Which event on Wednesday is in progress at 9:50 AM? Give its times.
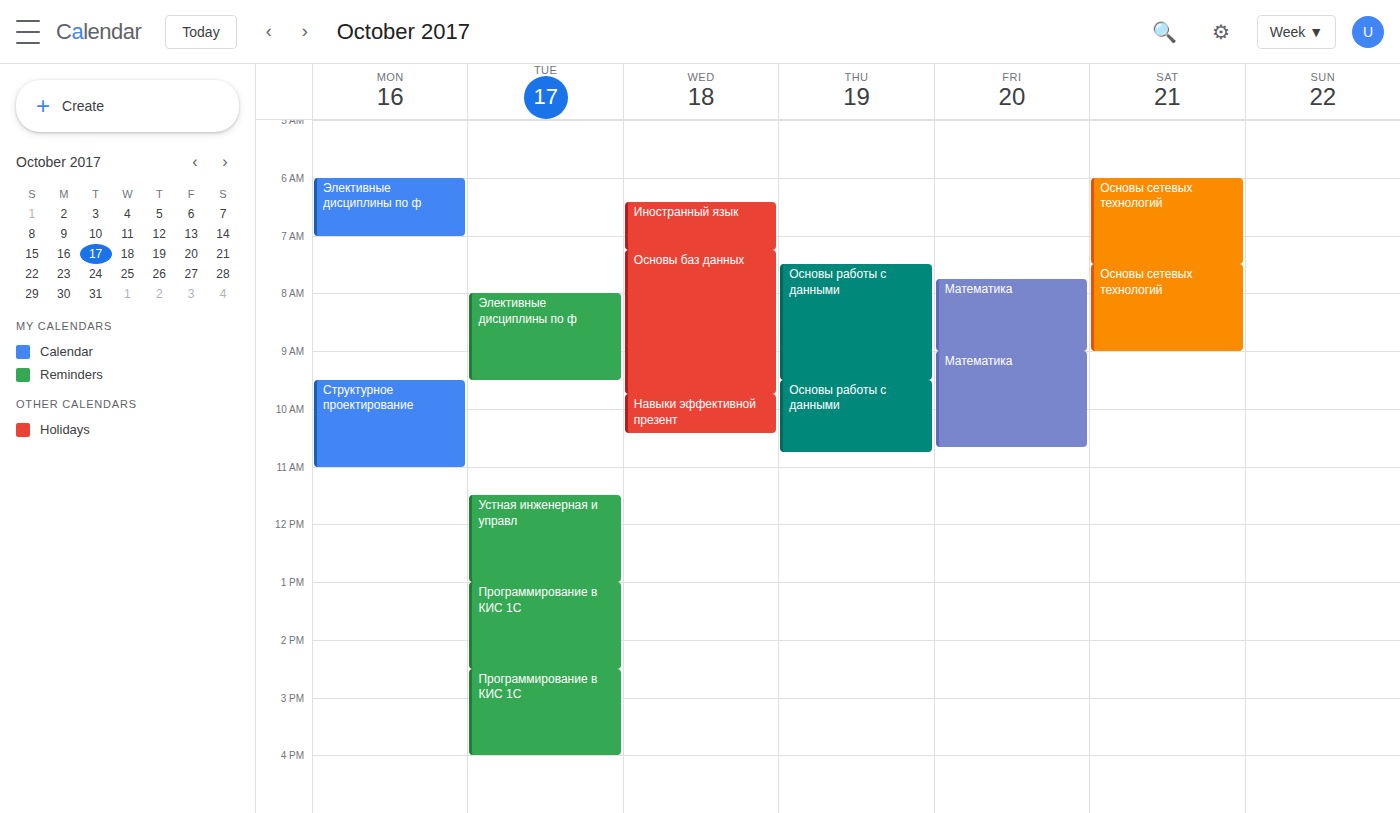
"Навыки эффективной презент", 9:45 AM to 10:25 AM